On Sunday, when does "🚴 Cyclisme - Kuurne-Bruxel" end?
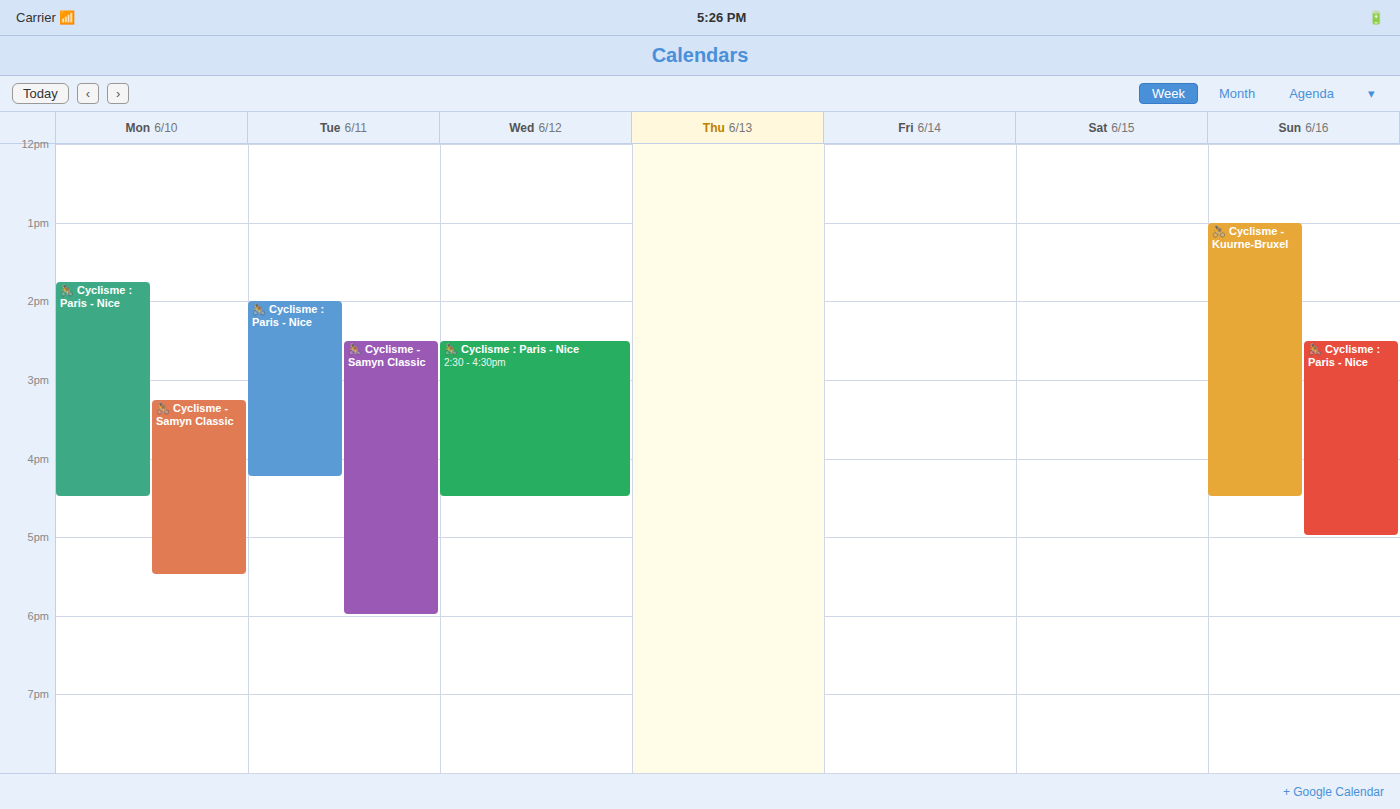
4:30 PM